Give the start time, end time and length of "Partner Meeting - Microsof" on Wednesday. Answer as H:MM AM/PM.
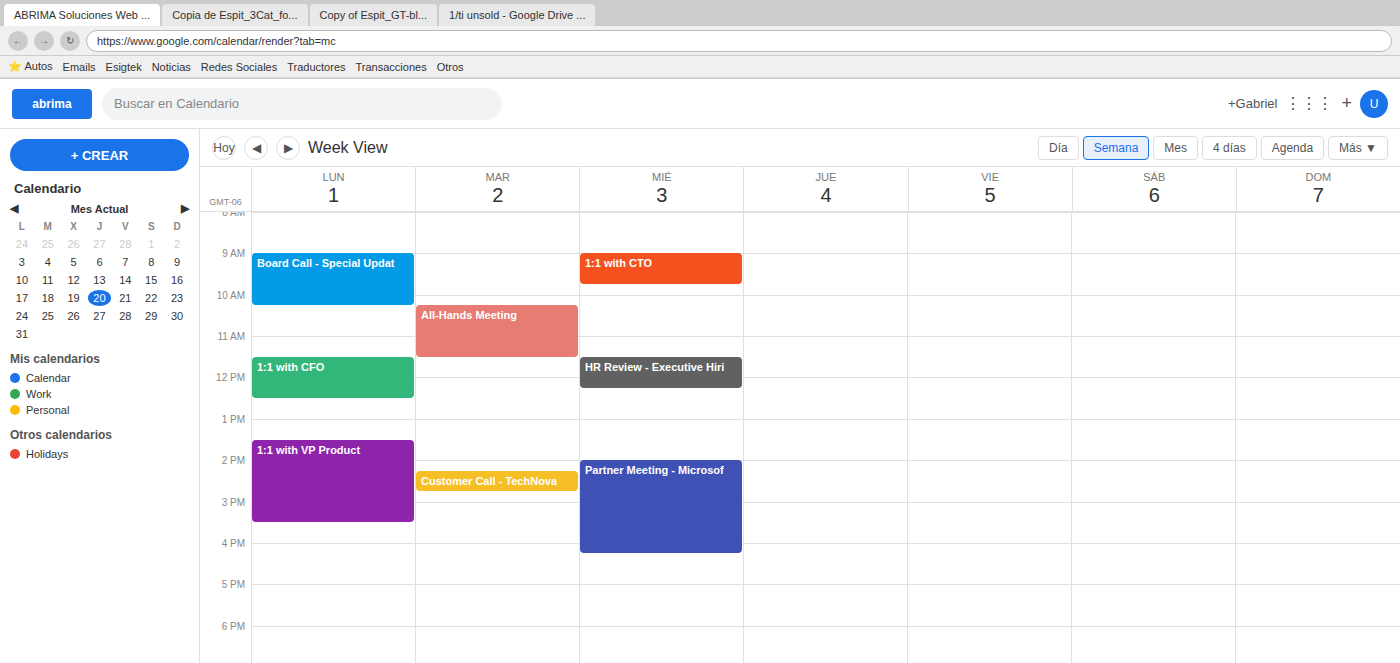
2:00 PM to 4:15 PM, 2 hours 15 minutes